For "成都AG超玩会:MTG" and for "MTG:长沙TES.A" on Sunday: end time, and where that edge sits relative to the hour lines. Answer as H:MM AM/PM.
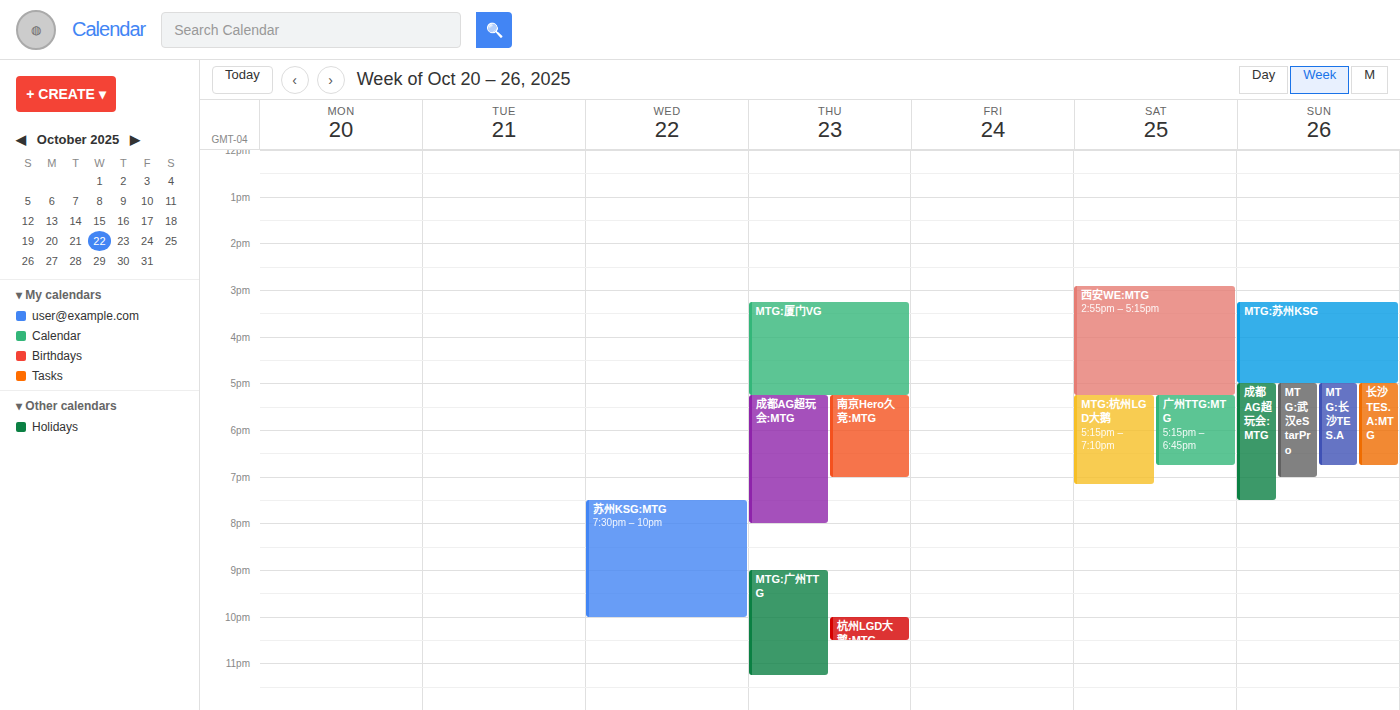
"成都AG超玩会:MTG": 7:30 PM, halfway between the 7 PM and 8 PM lines. "MTG:长沙TES.A": 6:45 PM, neither: three quarters of the way from the 6 PM line to the 7 PM line.